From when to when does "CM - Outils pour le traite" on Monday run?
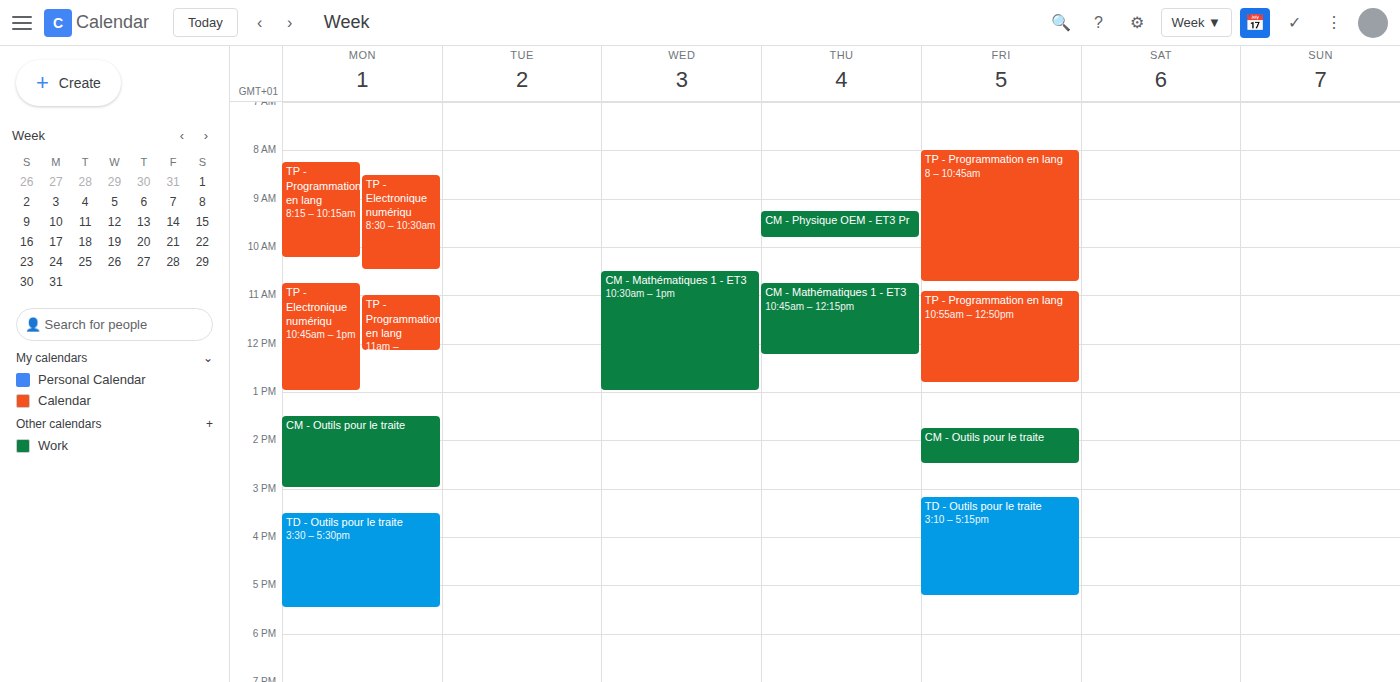
1:30 PM to 3:00 PM